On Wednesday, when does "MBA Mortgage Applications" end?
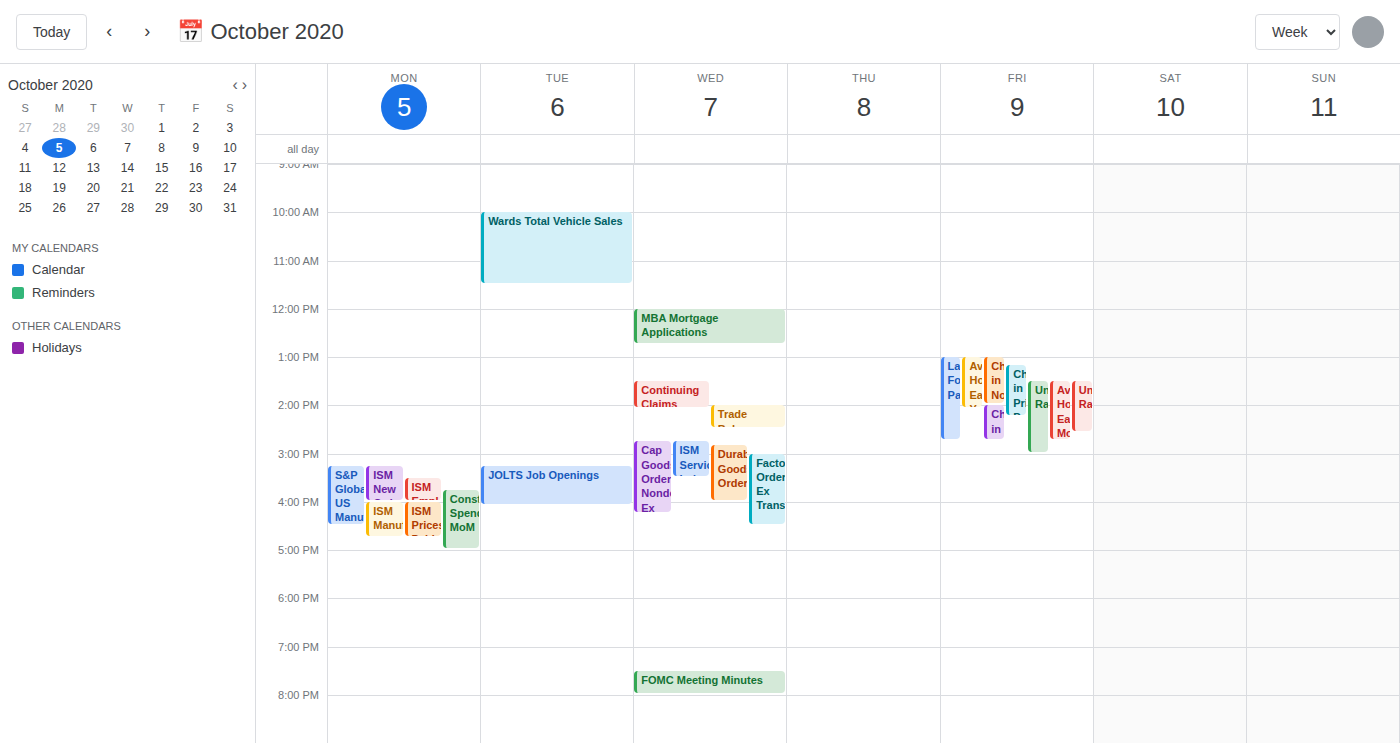
12:45 PM